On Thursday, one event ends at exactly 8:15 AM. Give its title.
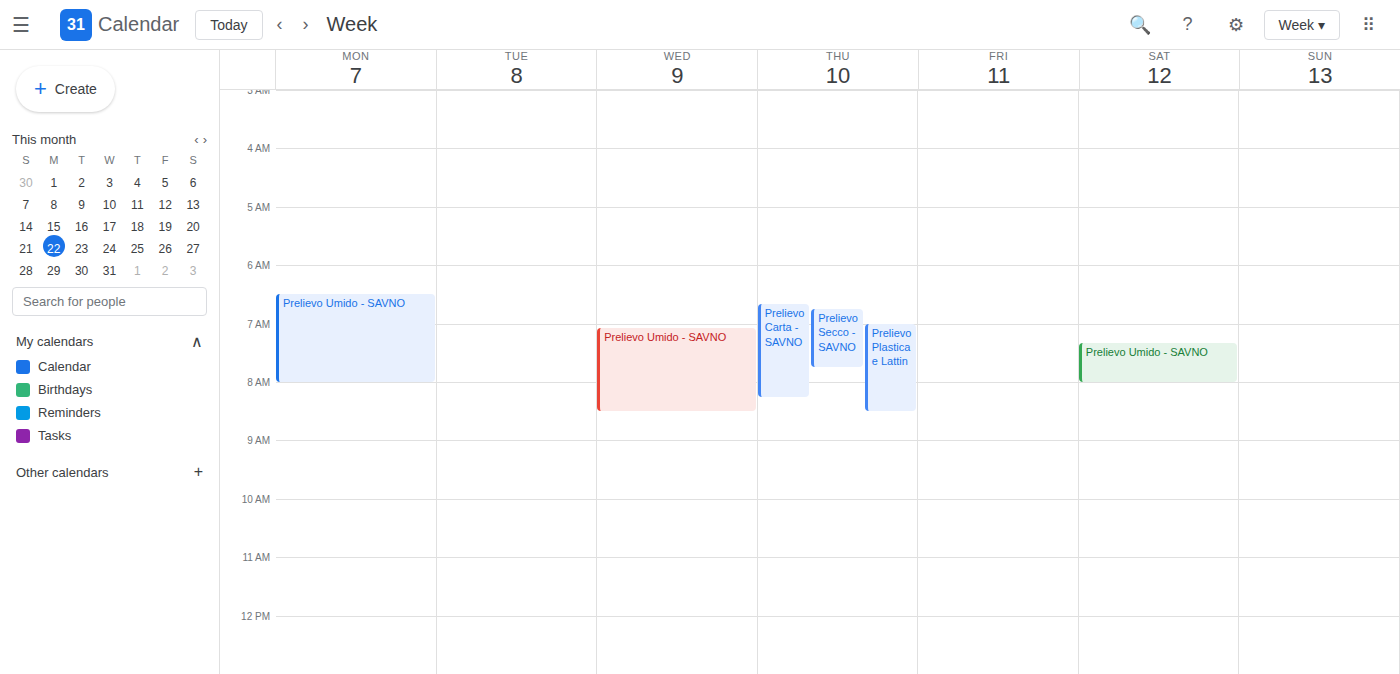
"Prelievo Carta - SAVNO"